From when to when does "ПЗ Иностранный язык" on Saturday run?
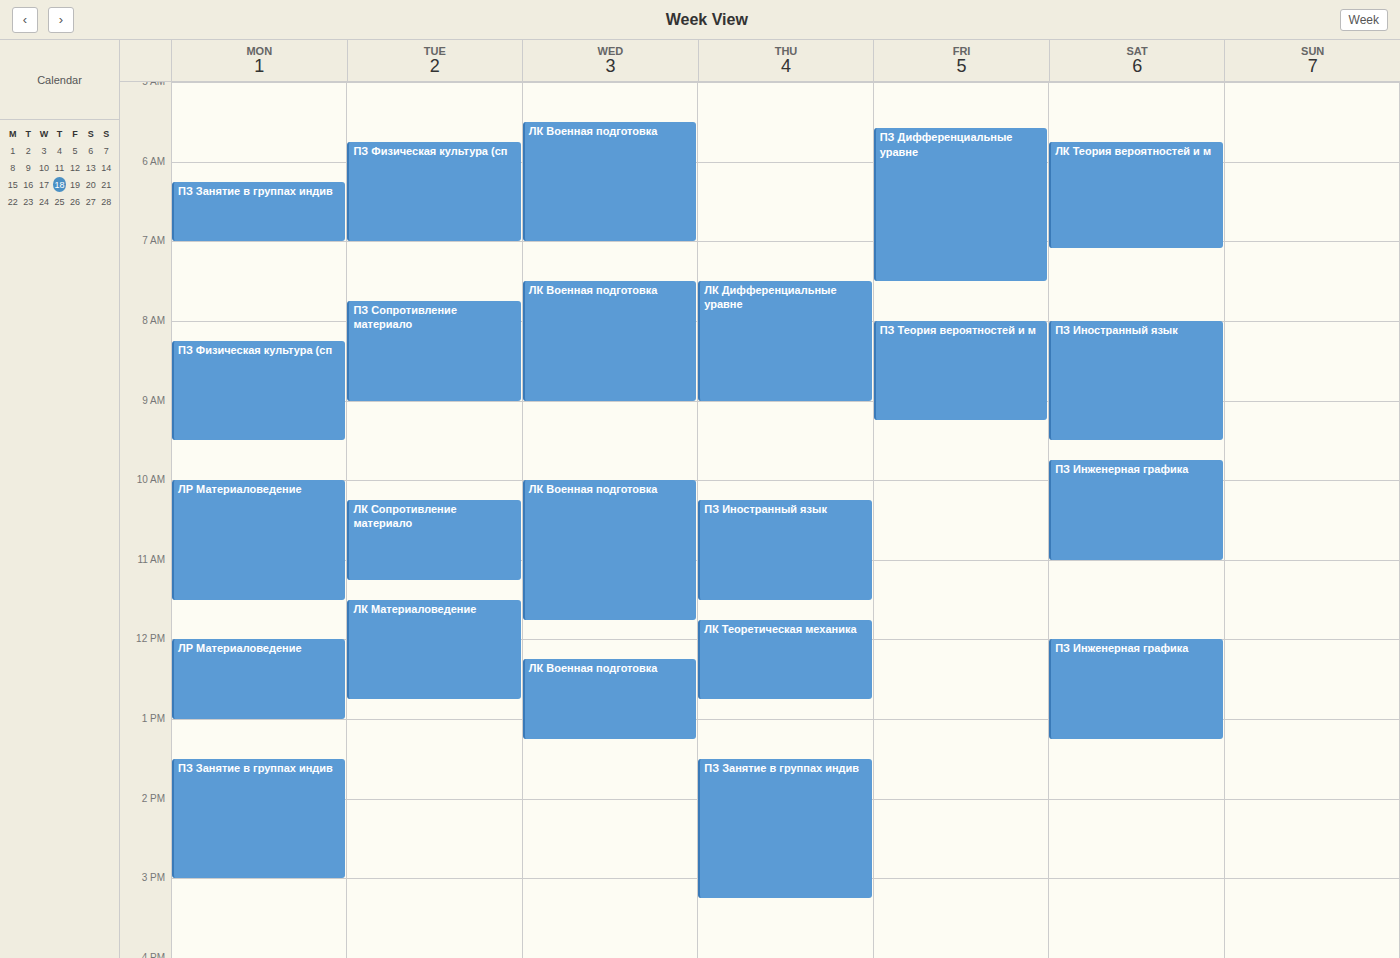
08:00 to 09:30